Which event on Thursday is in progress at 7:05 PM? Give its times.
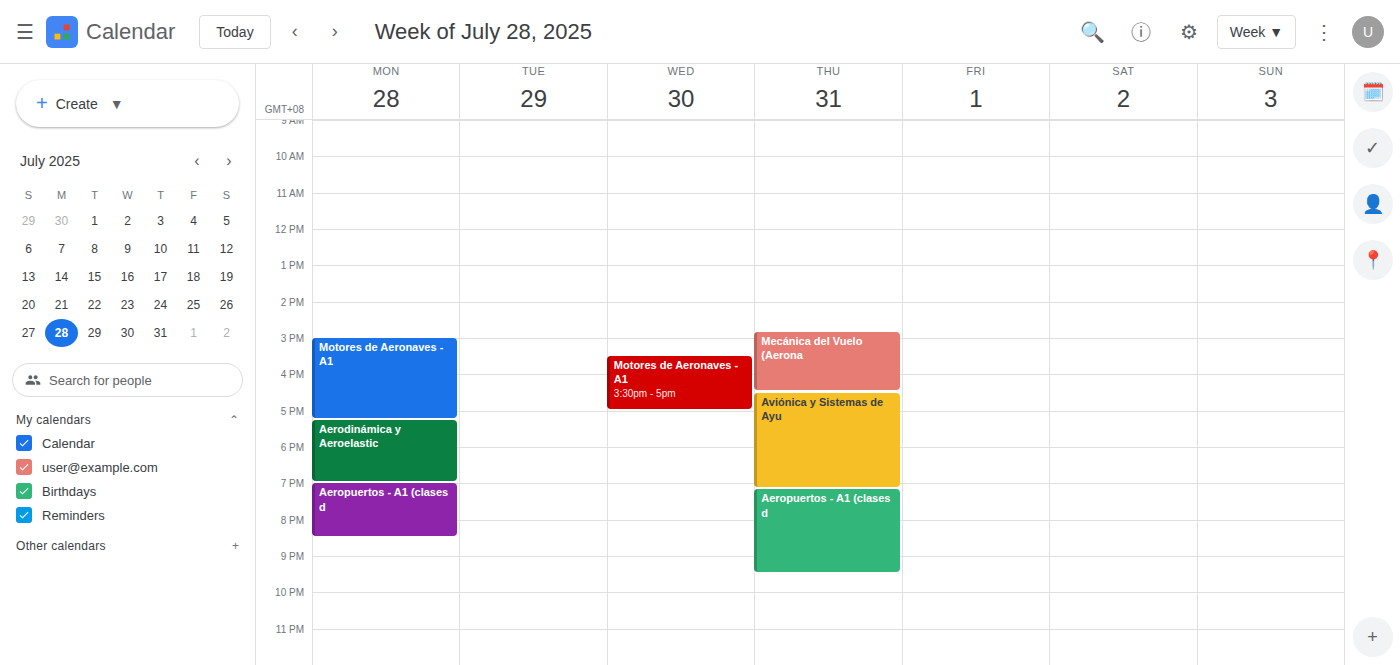
"Aviónica y Sistemas de Ayu", 4:30 PM to 7:10 PM